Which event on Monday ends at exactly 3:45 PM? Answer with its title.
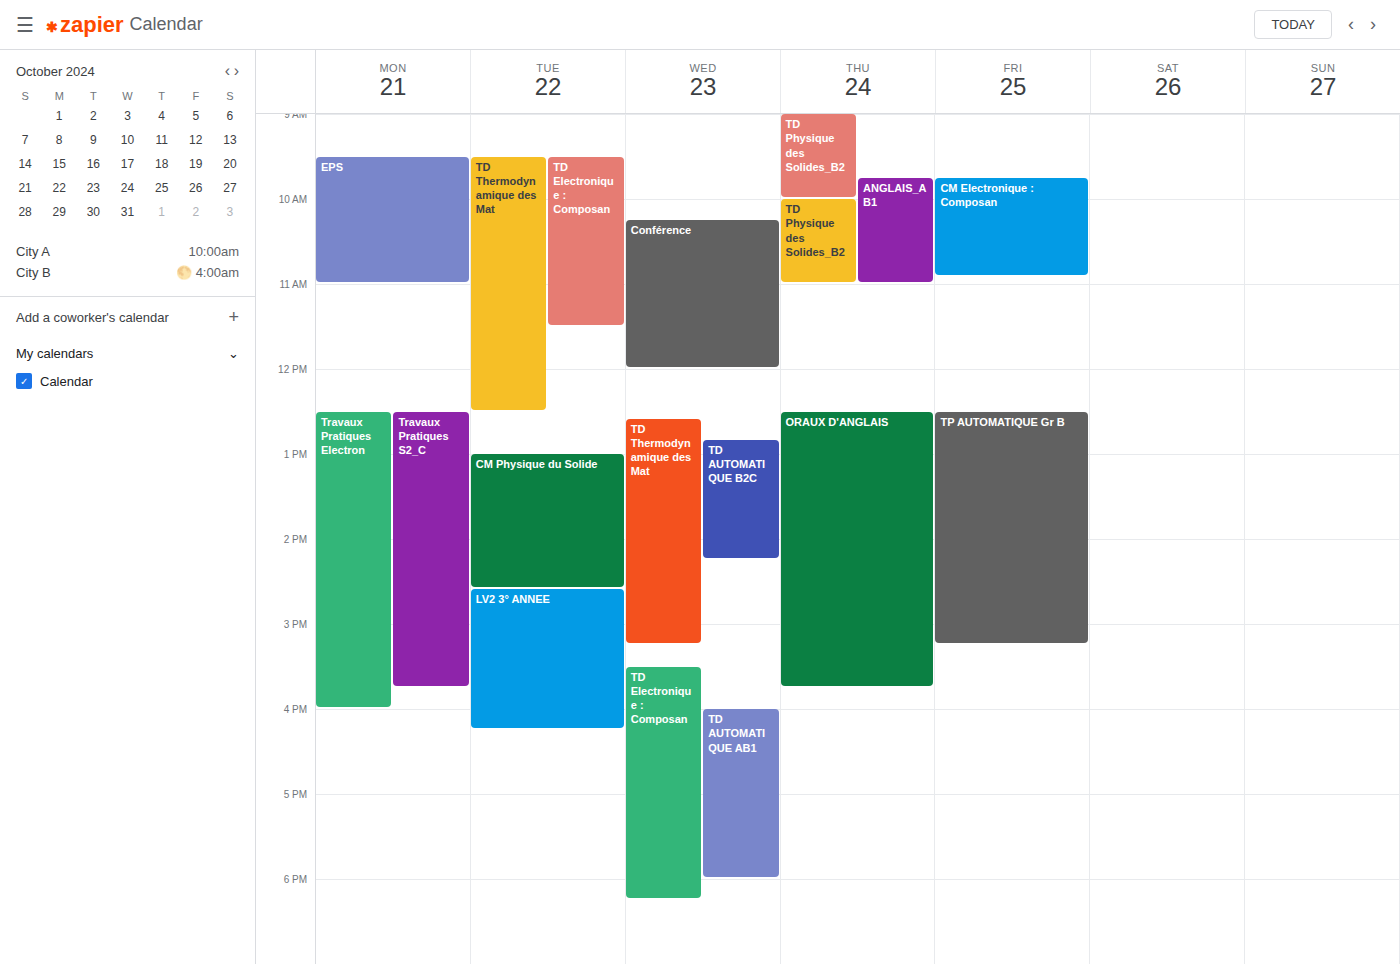
"Travaux Pratiques S2_C"